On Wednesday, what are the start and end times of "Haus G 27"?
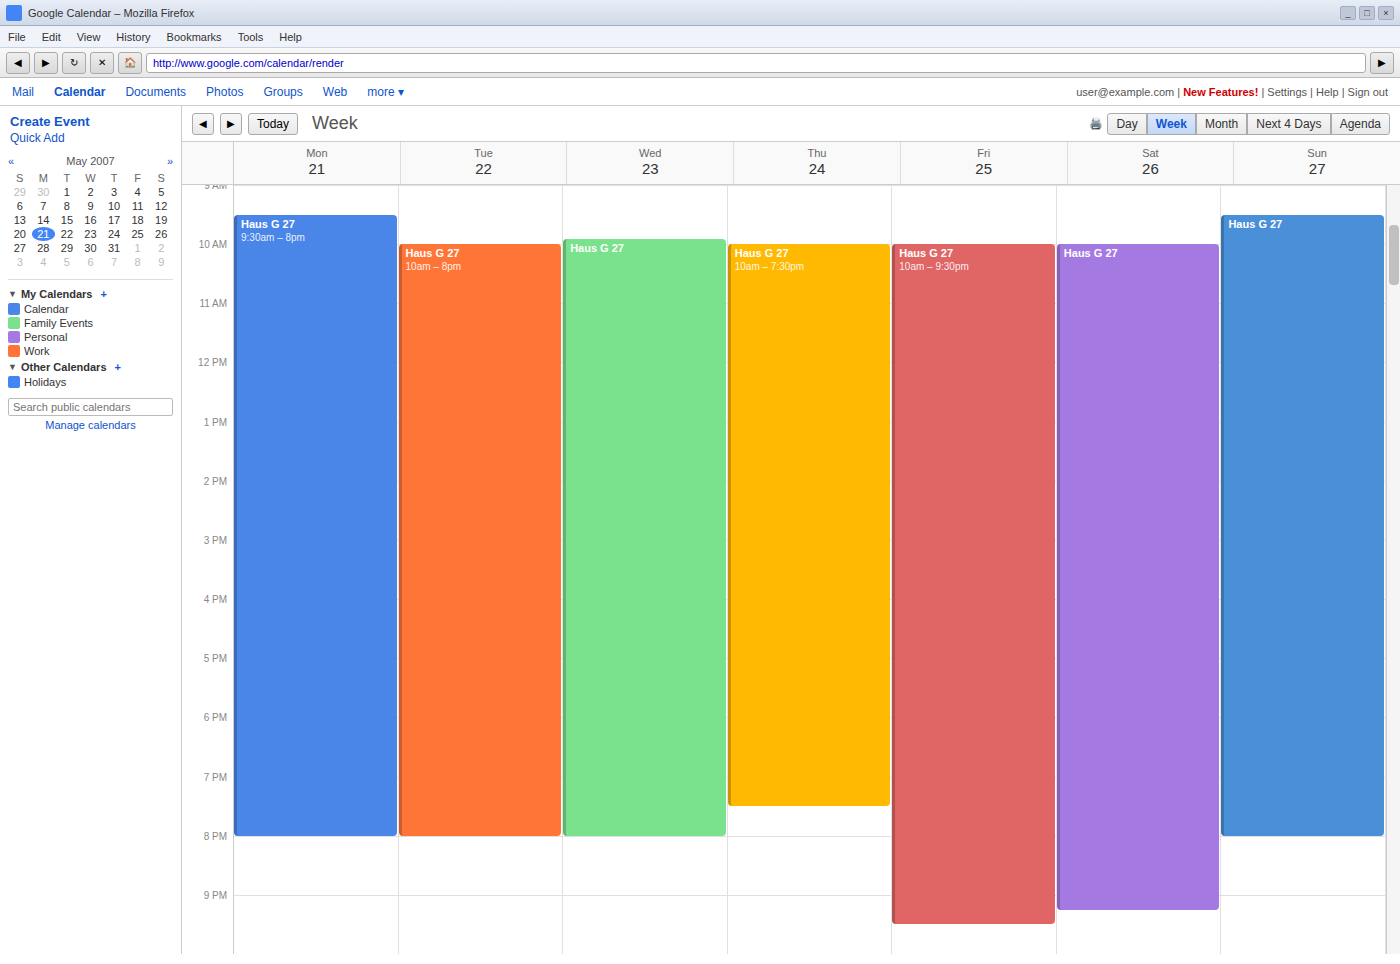
9:55 AM to 8:00 PM